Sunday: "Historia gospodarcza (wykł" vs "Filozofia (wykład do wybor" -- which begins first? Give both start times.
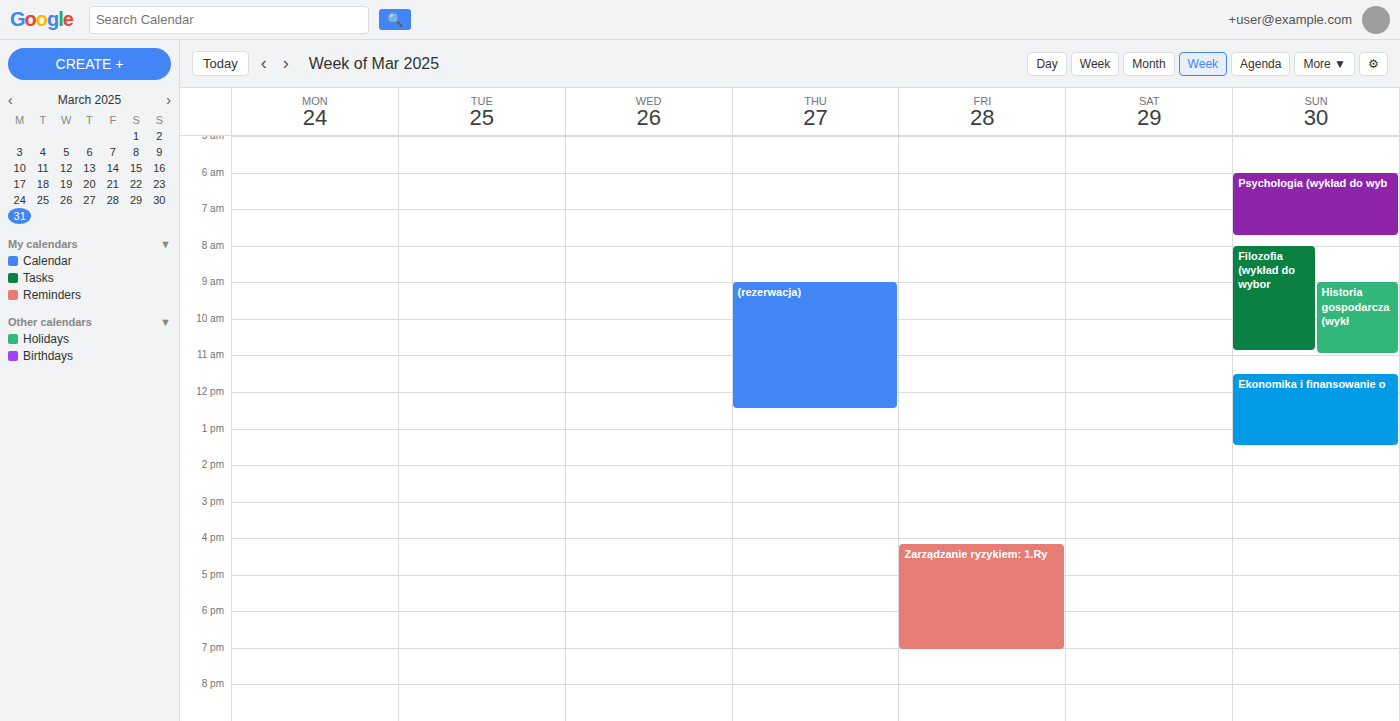
"Filozofia (wykład do wybor" 8:00 AM; "Historia gospodarcza (wykł" 9:00 AM.